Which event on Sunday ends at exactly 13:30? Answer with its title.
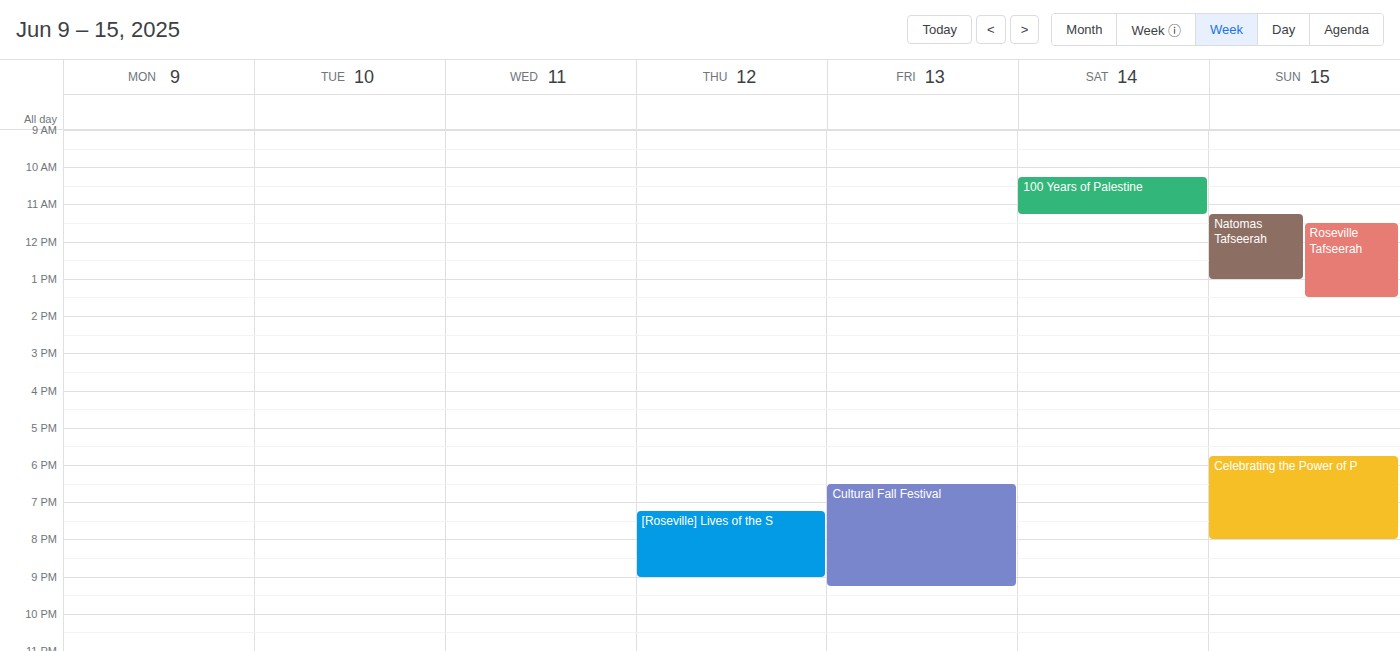
"Roseville Tafseerah"